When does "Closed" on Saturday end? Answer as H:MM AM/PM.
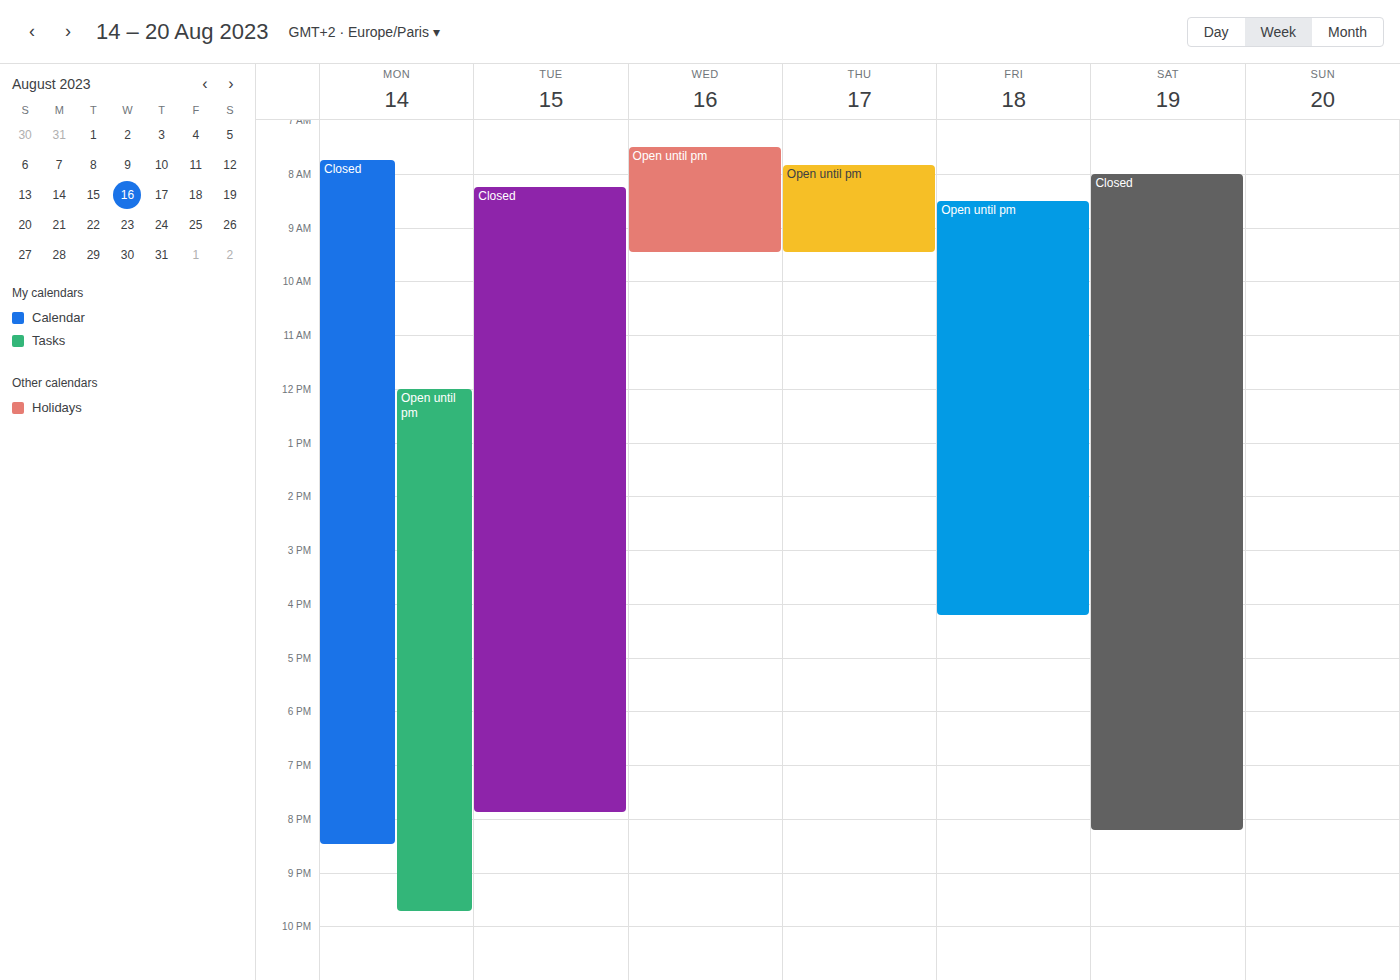
8:15 PM